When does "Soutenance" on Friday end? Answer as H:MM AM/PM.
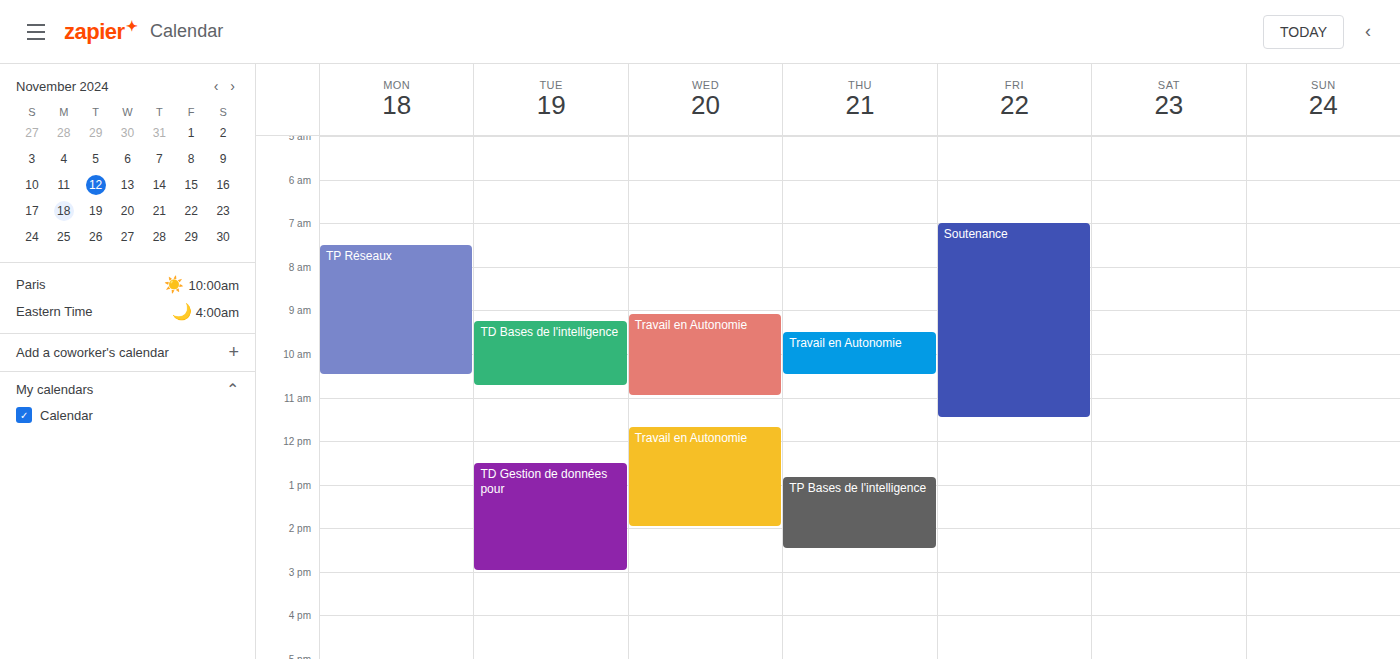
11:30 AM